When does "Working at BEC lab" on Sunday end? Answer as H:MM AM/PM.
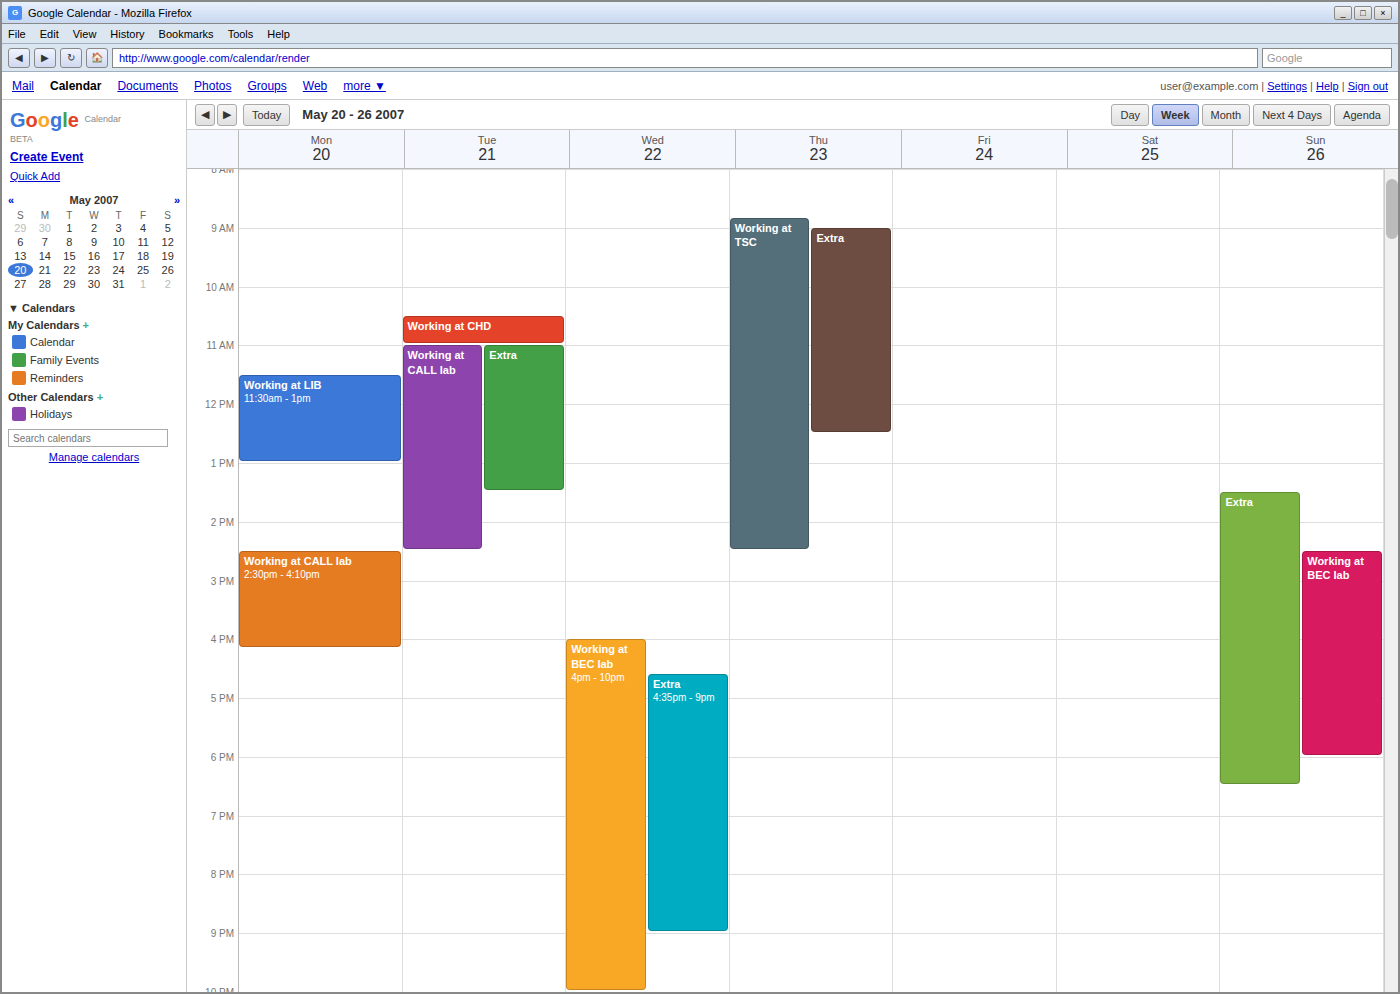
6:00 PM